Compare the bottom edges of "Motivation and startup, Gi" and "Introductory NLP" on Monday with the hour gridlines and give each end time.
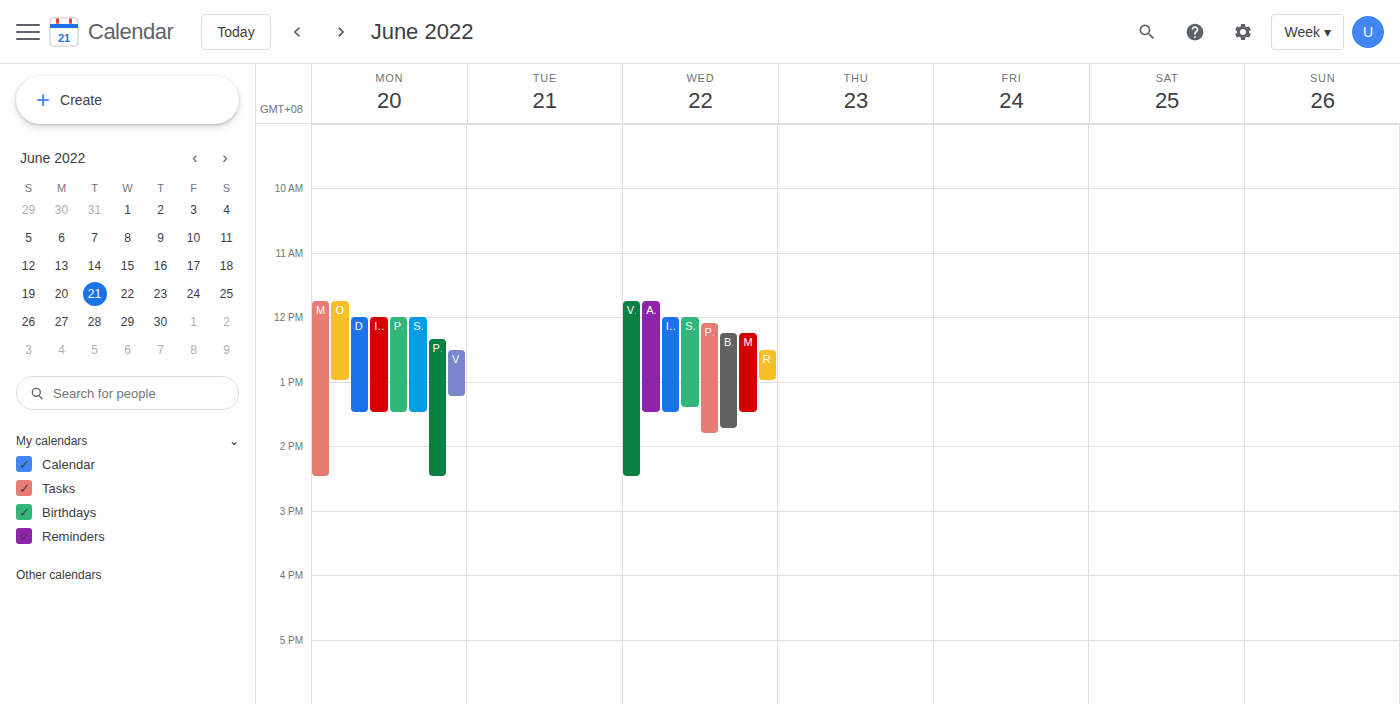
"Motivation and startup, Gi": 14:30, halfway between the 14:00 and 15:00 lines. "Introductory NLP": 13:30, halfway between the 13:00 and 14:00 lines.